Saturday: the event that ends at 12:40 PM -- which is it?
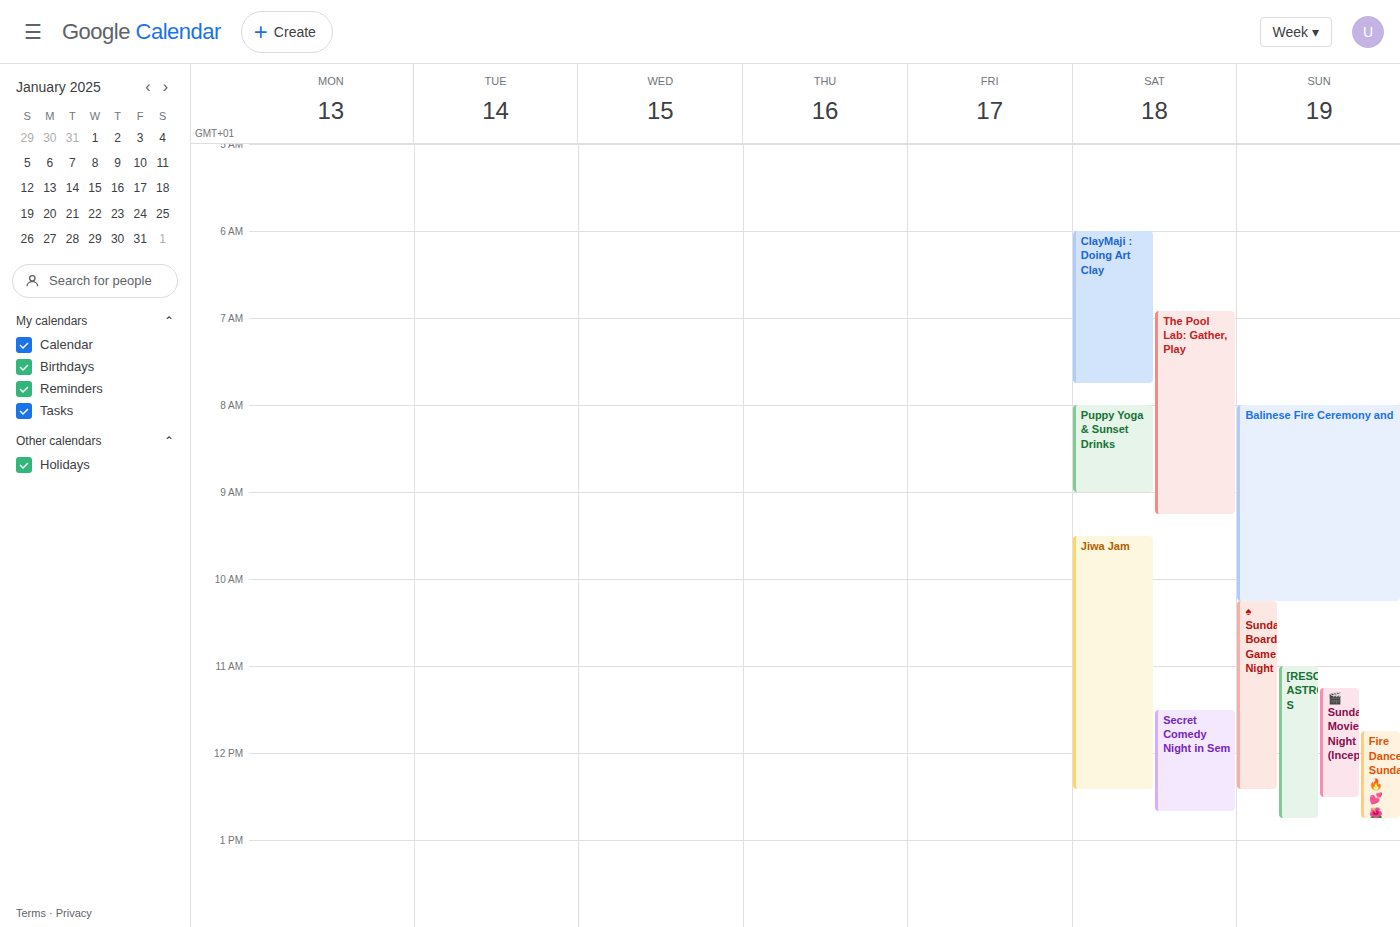
"Secret Comedy Night in Sem"